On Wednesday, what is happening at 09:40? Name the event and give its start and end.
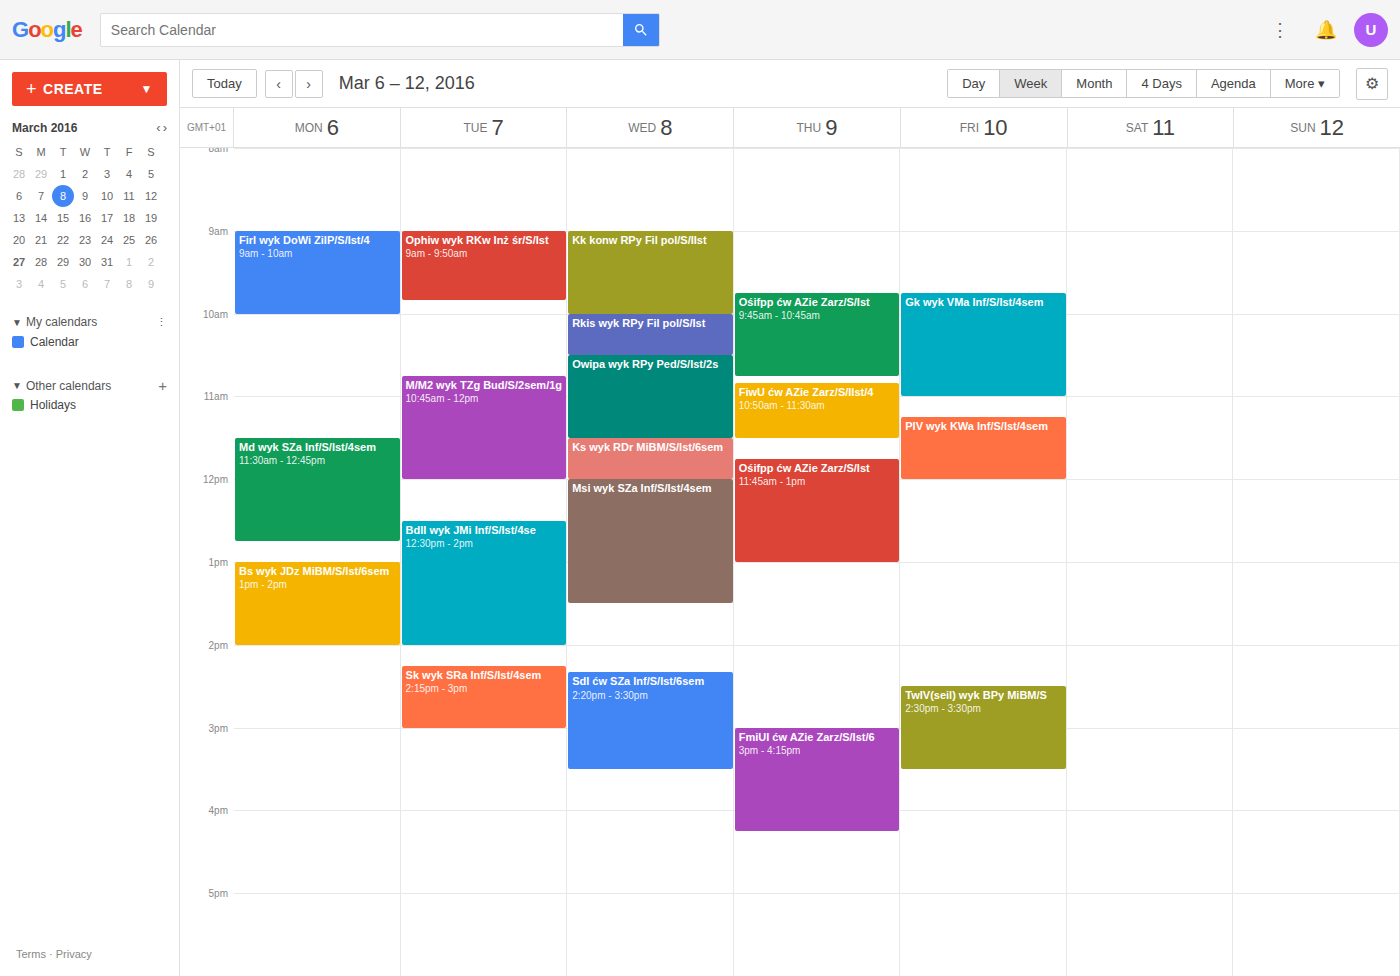
"Kk konw RPy Fil pol/S/IIst", 09:00 to 10:00